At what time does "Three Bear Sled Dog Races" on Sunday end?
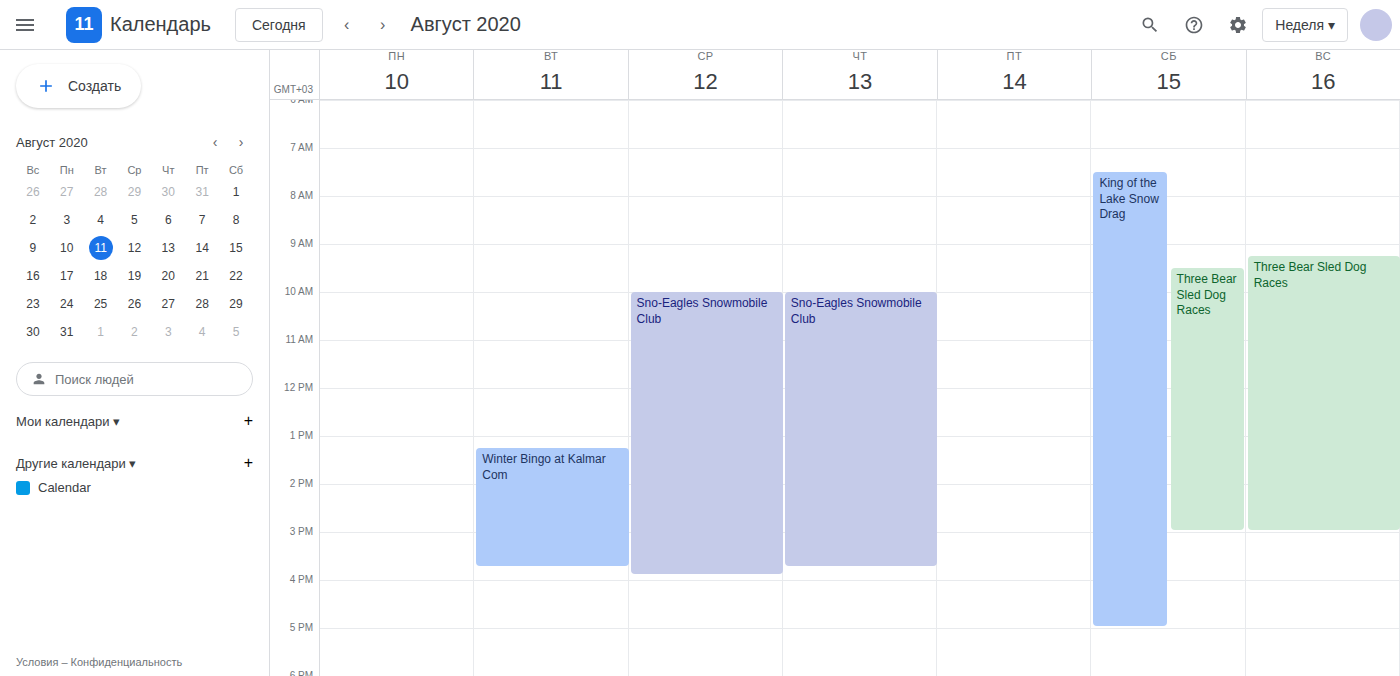
3:00 PM